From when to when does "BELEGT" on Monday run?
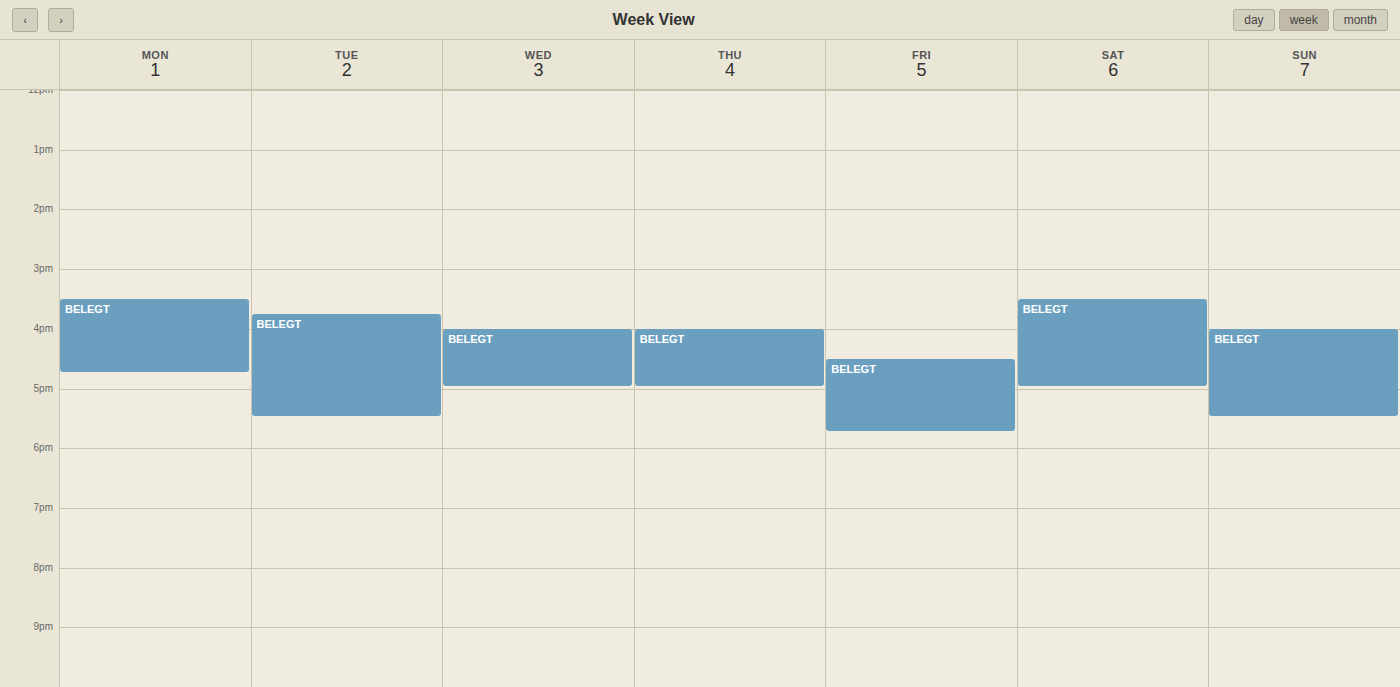
3:30 PM to 4:45 PM